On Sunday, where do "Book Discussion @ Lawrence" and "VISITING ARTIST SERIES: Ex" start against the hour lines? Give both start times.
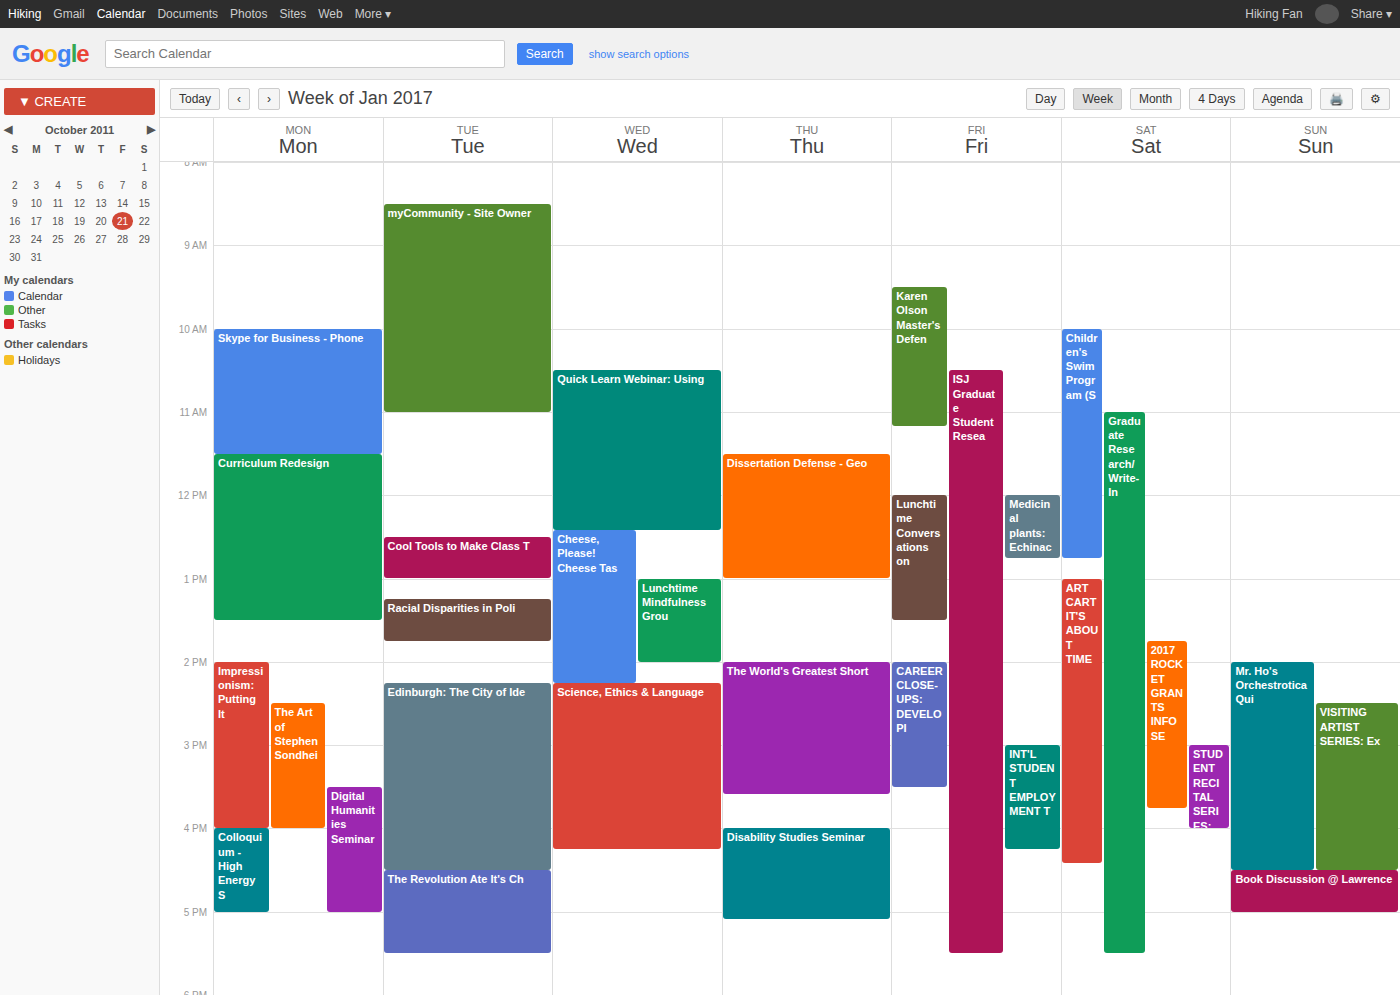
"Book Discussion @ Lawrence": 4:30 PM, halfway between the 4 PM and 5 PM lines. "VISITING ARTIST SERIES: Ex": 2:30 PM, halfway between the 2 PM and 3 PM lines.